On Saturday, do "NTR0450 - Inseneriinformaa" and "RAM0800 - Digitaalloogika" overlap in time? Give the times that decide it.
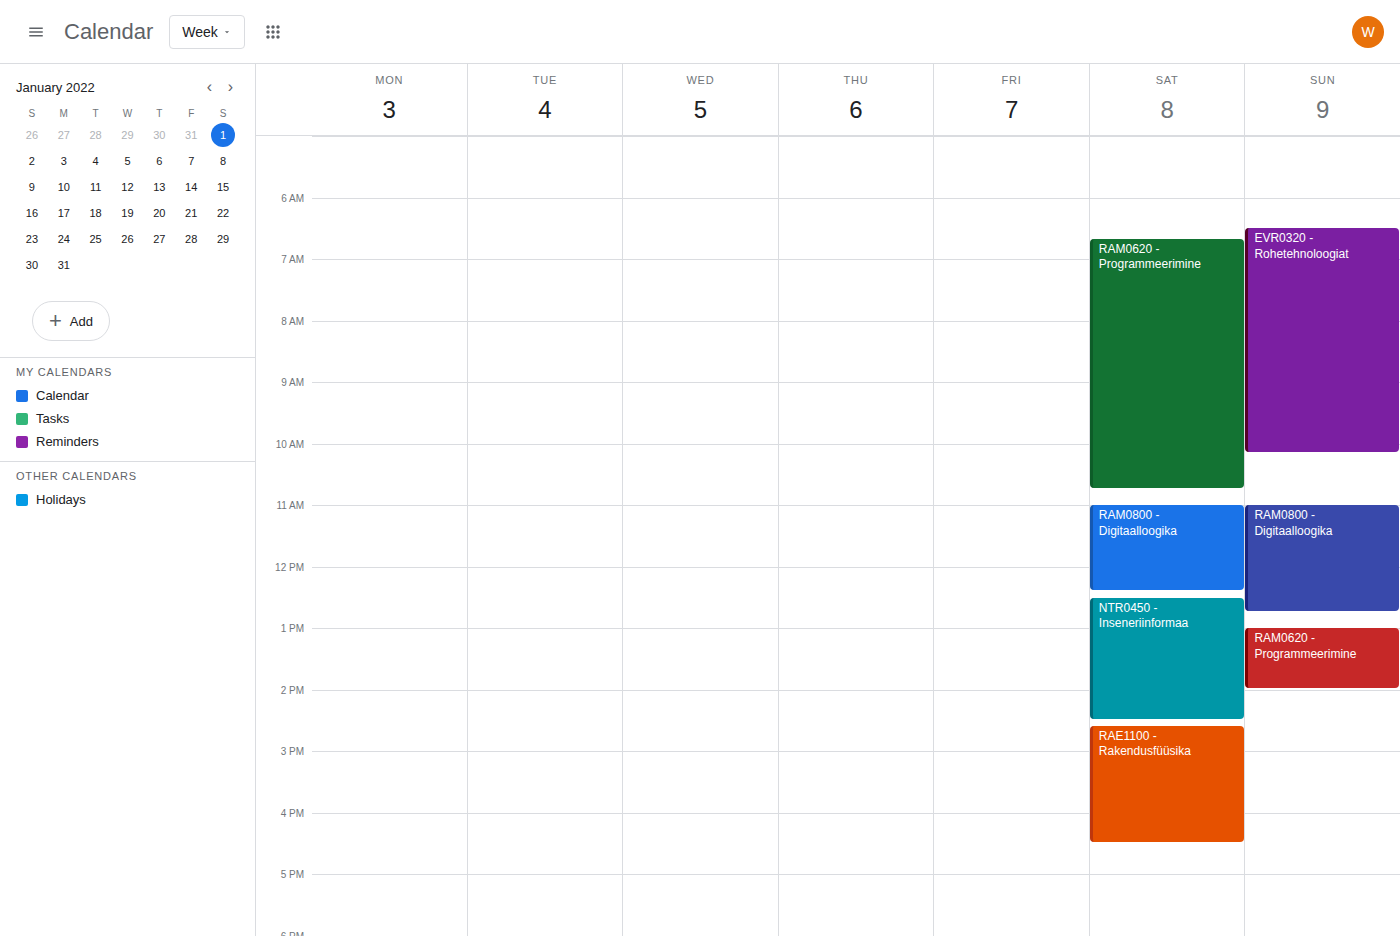
"RAM0800 - Digitaalloogika" ends at 12:25 PM and "NTR0450 - Inseneriinformaa" starts at 12:30 PM -- no overlap.